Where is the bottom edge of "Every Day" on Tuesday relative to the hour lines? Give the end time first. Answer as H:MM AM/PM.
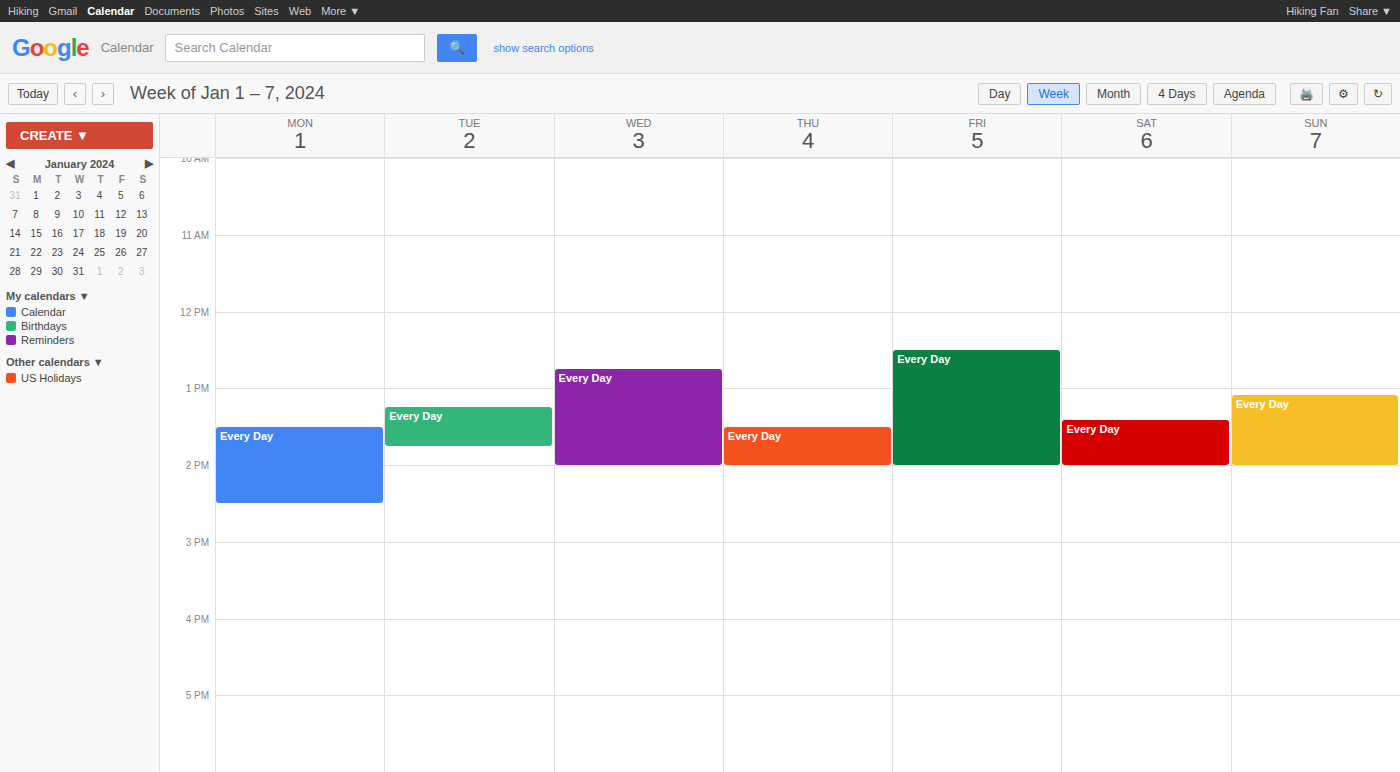
1:45 PM -- neither: three quarters of the way from the 1 PM line to the 2 PM line.